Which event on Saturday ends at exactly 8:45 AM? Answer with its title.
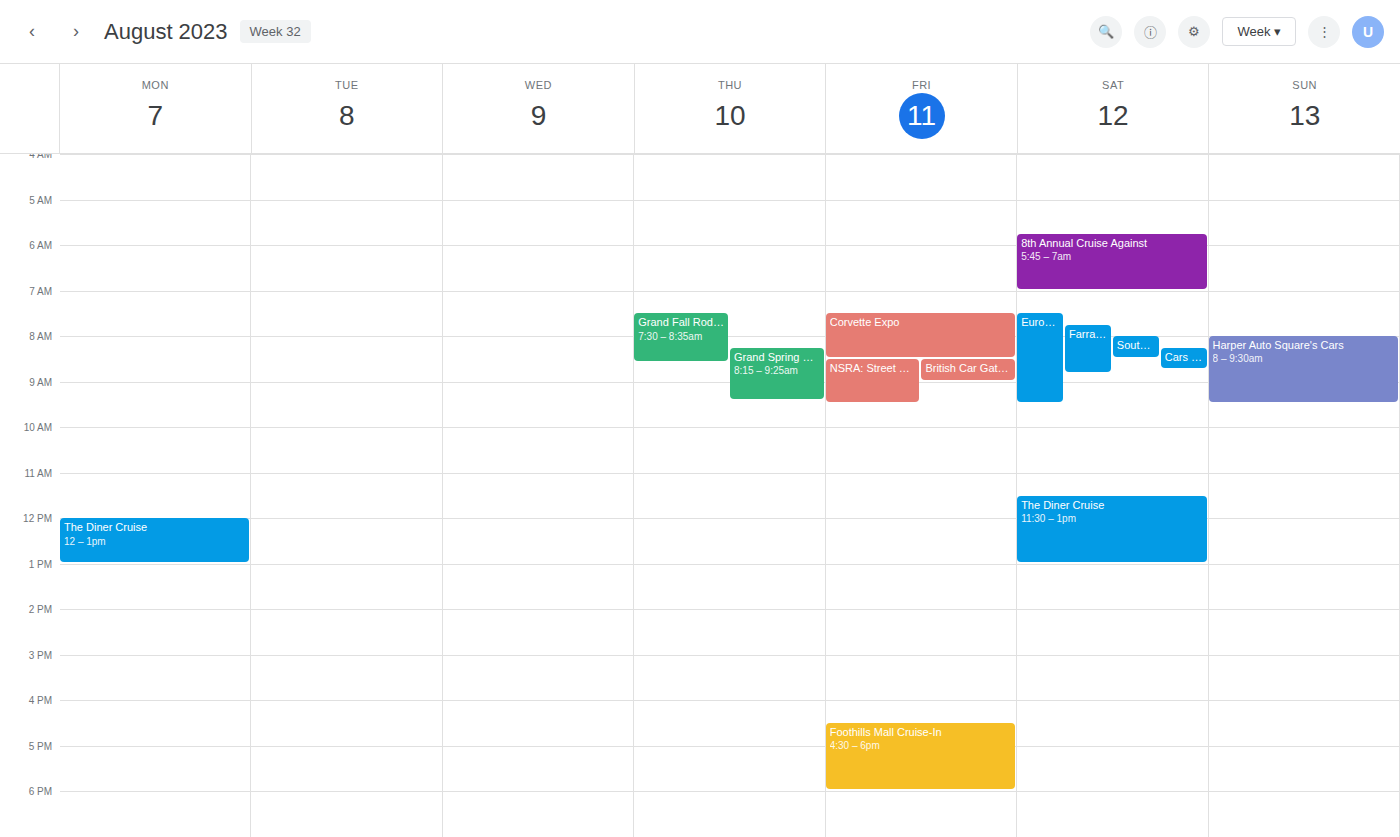
"Cars and Coffee - Cruisin'"